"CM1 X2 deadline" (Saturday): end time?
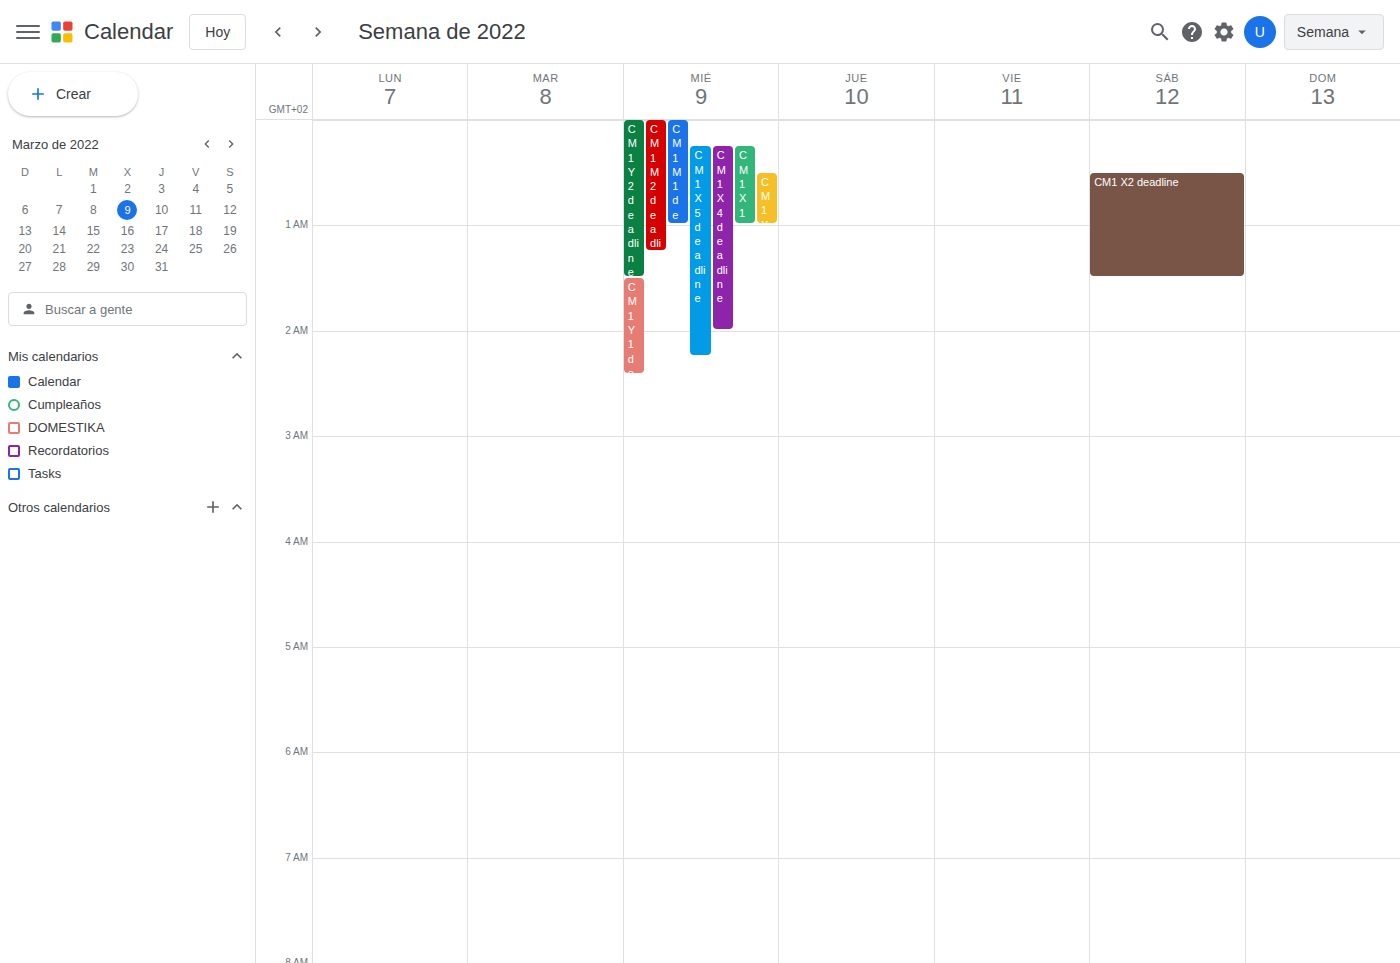
1:30 AM